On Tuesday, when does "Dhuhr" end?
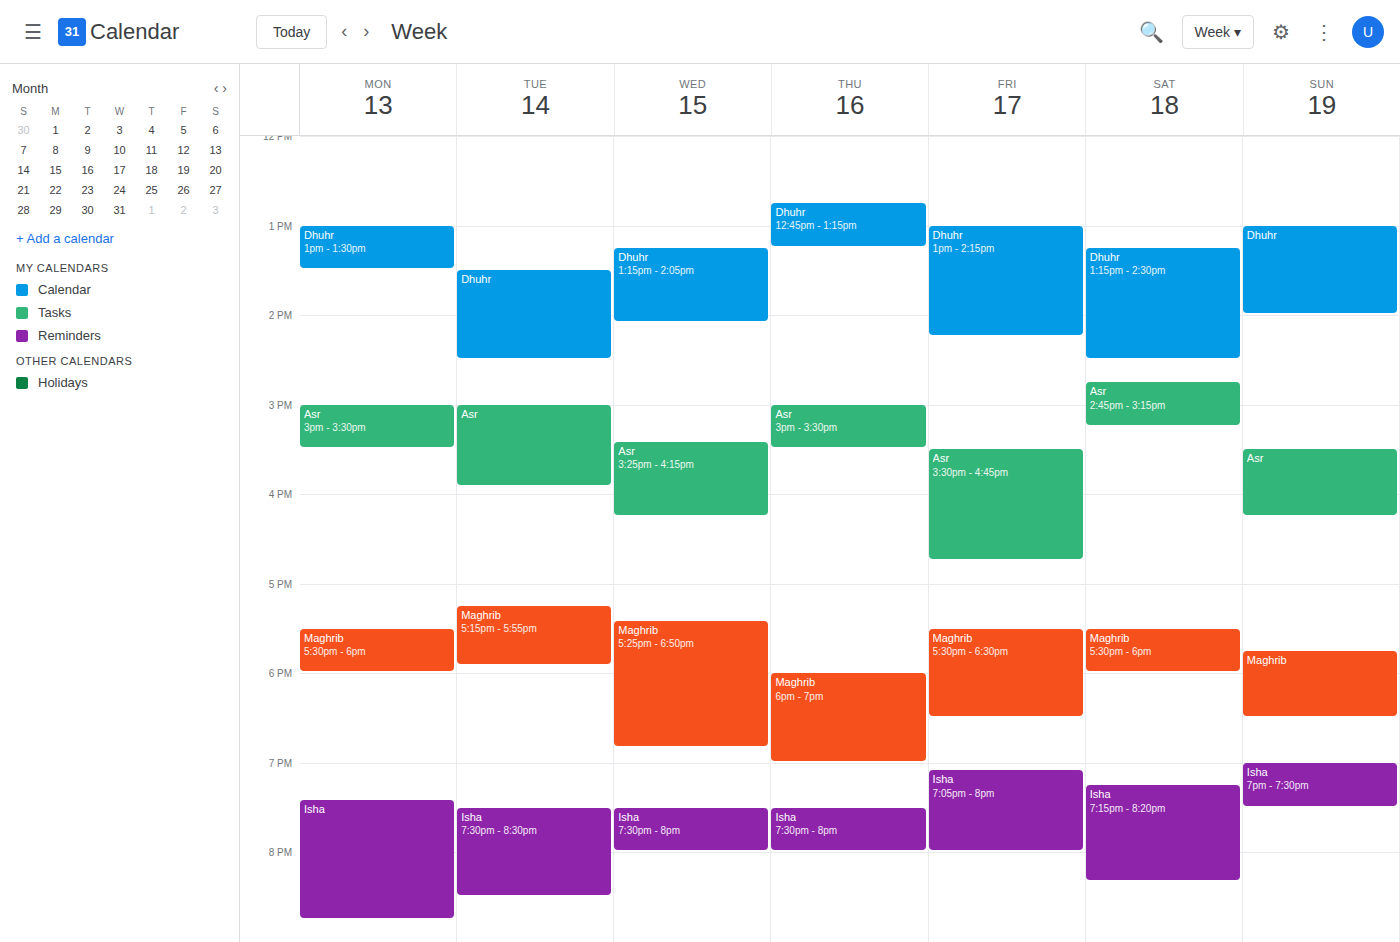
14:30